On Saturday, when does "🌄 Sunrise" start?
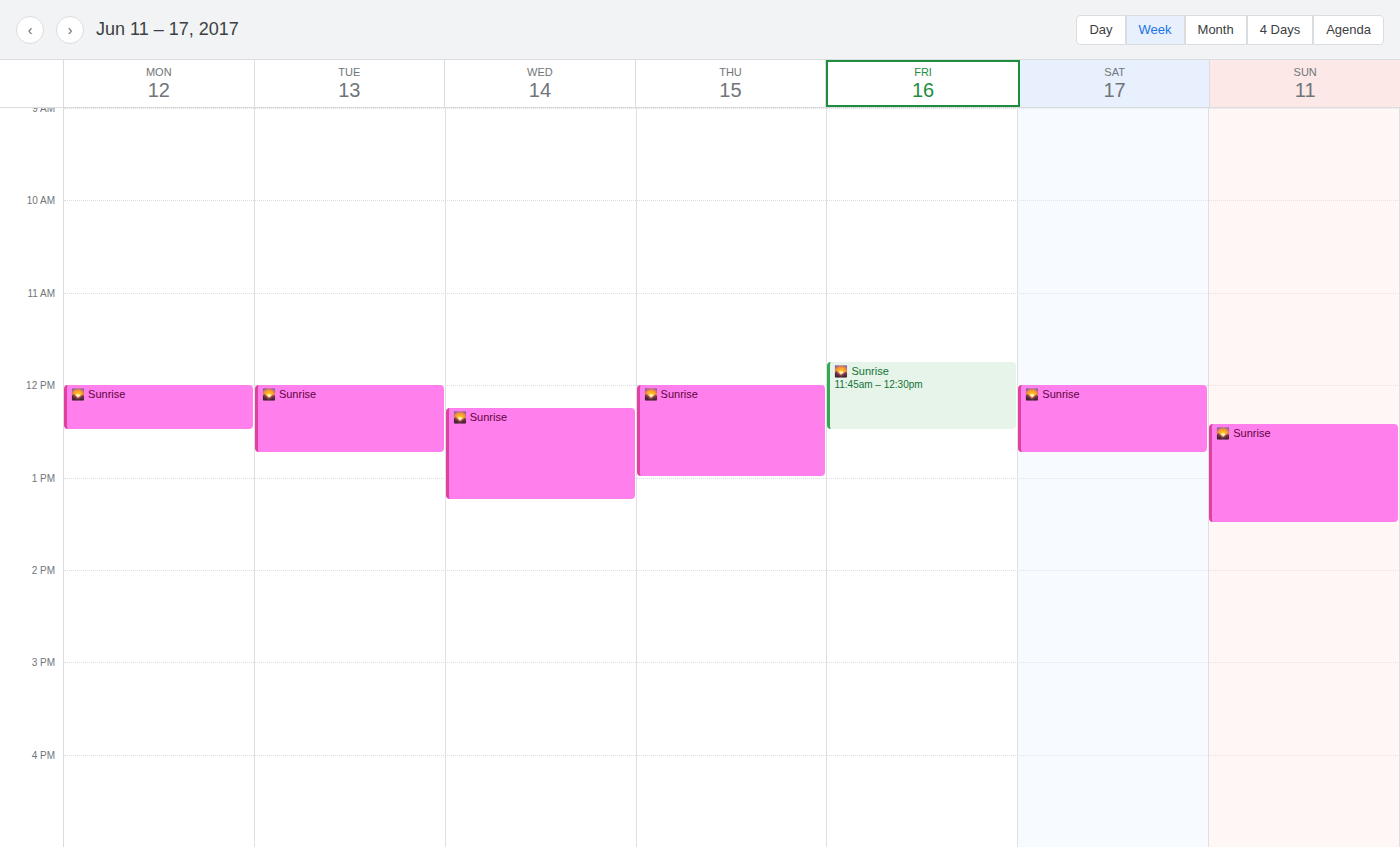
12:00 PM